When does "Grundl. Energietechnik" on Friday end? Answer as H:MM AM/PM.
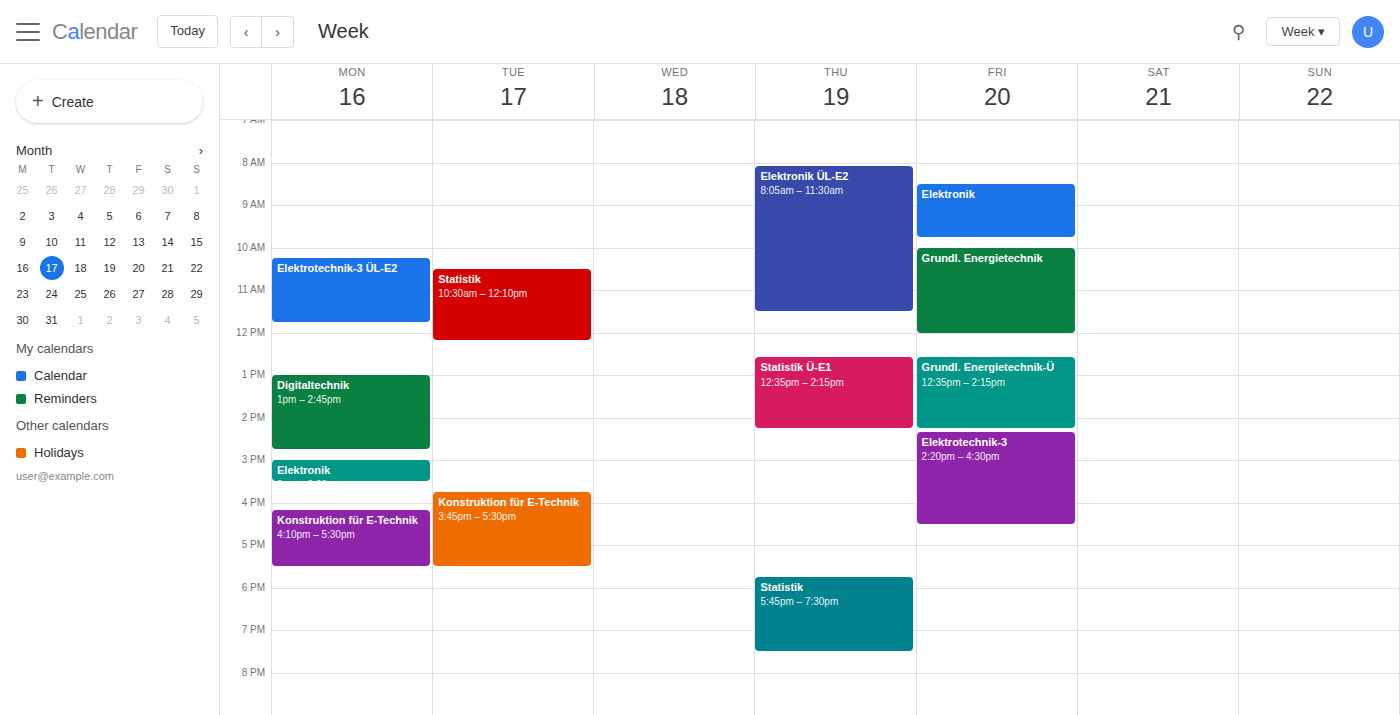
12:00 PM